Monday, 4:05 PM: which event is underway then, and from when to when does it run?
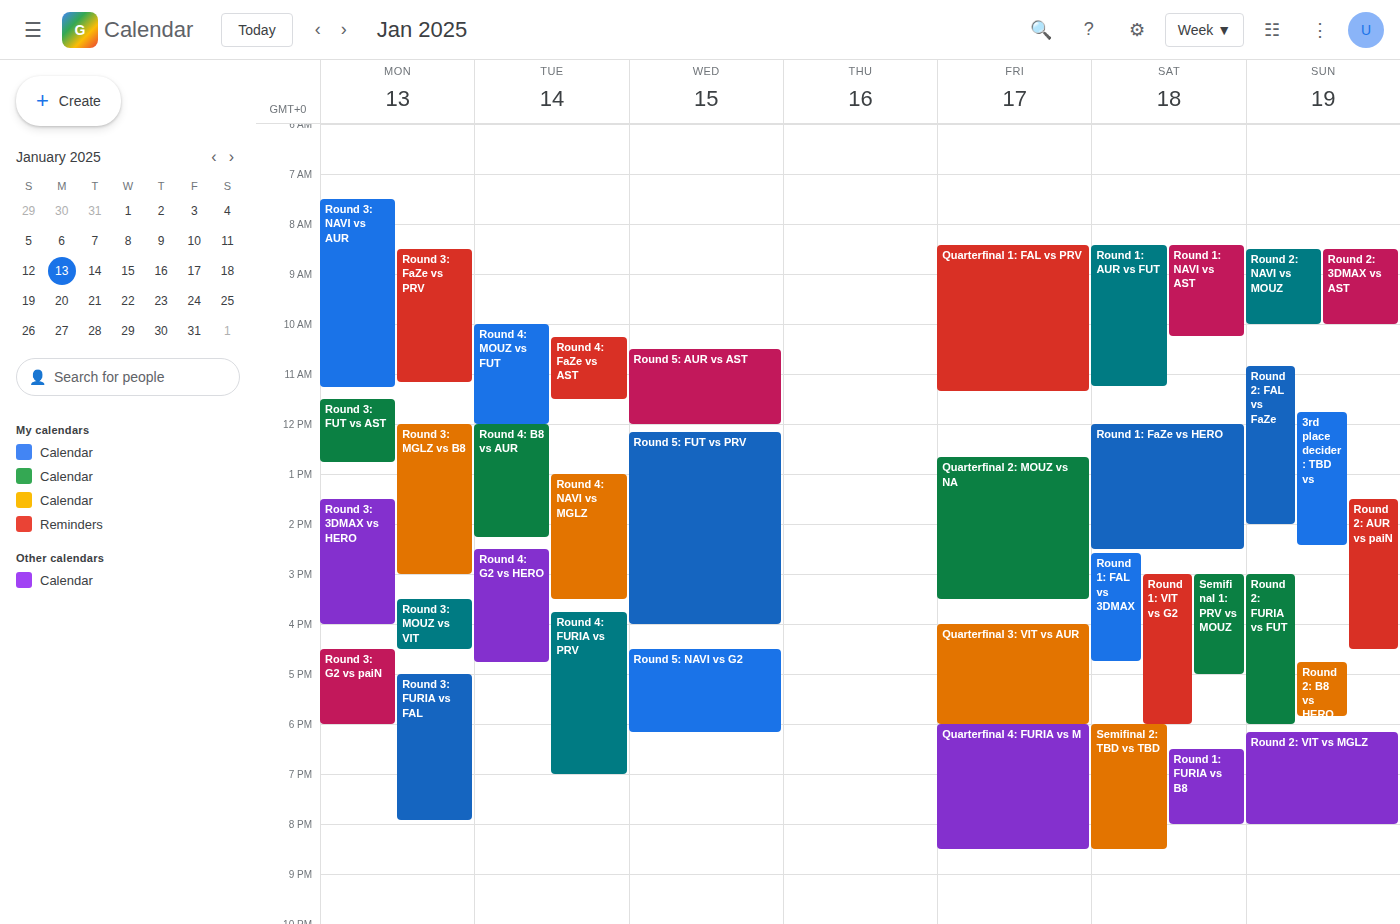
"Round 3: MOUZ vs VIT", 3:30 PM to 4:30 PM